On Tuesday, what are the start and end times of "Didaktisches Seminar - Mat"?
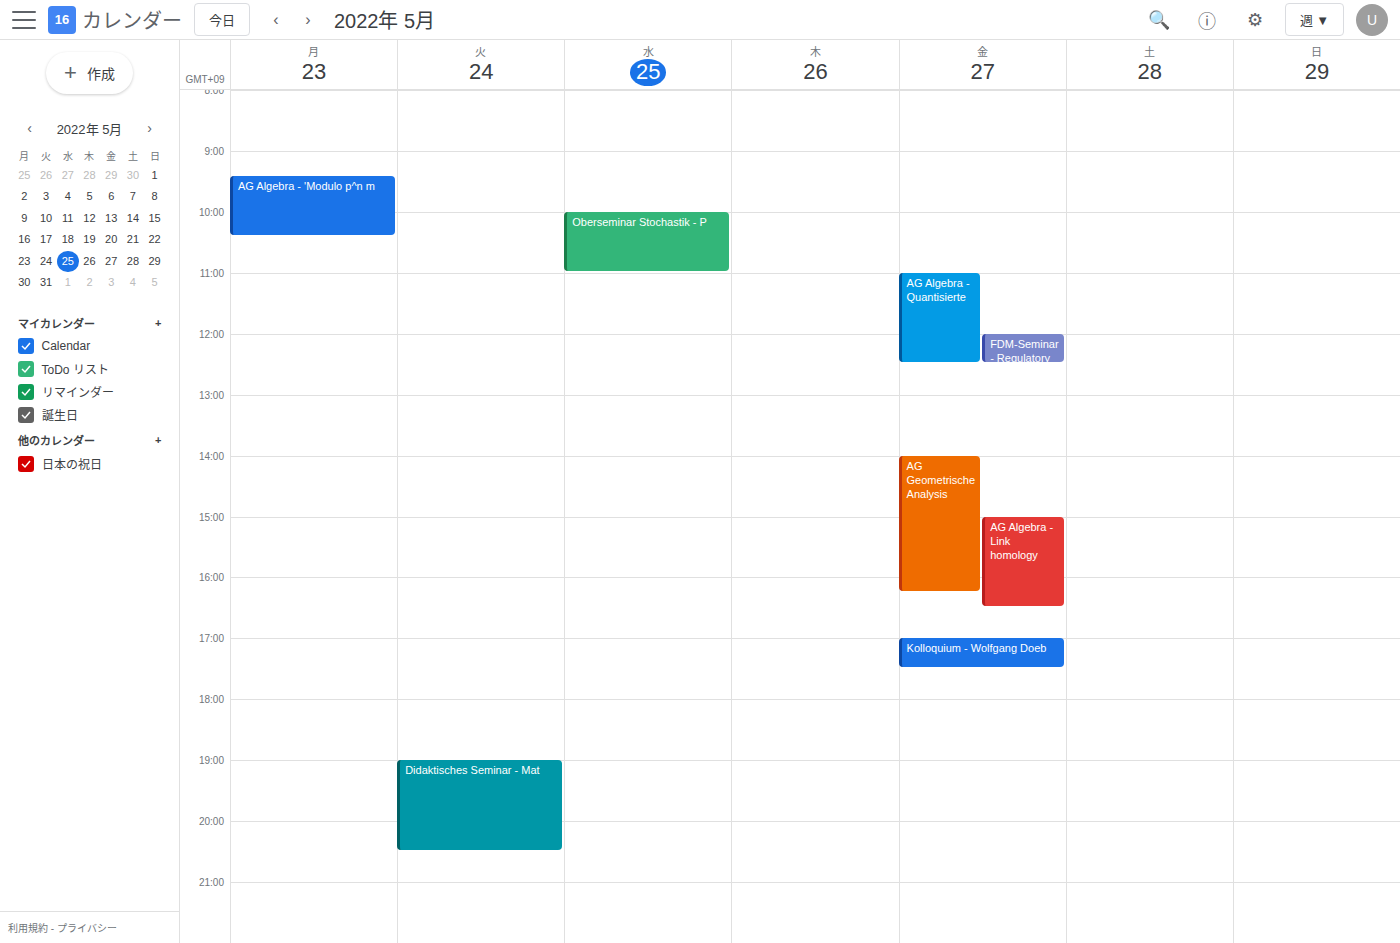
19:00 to 20:30